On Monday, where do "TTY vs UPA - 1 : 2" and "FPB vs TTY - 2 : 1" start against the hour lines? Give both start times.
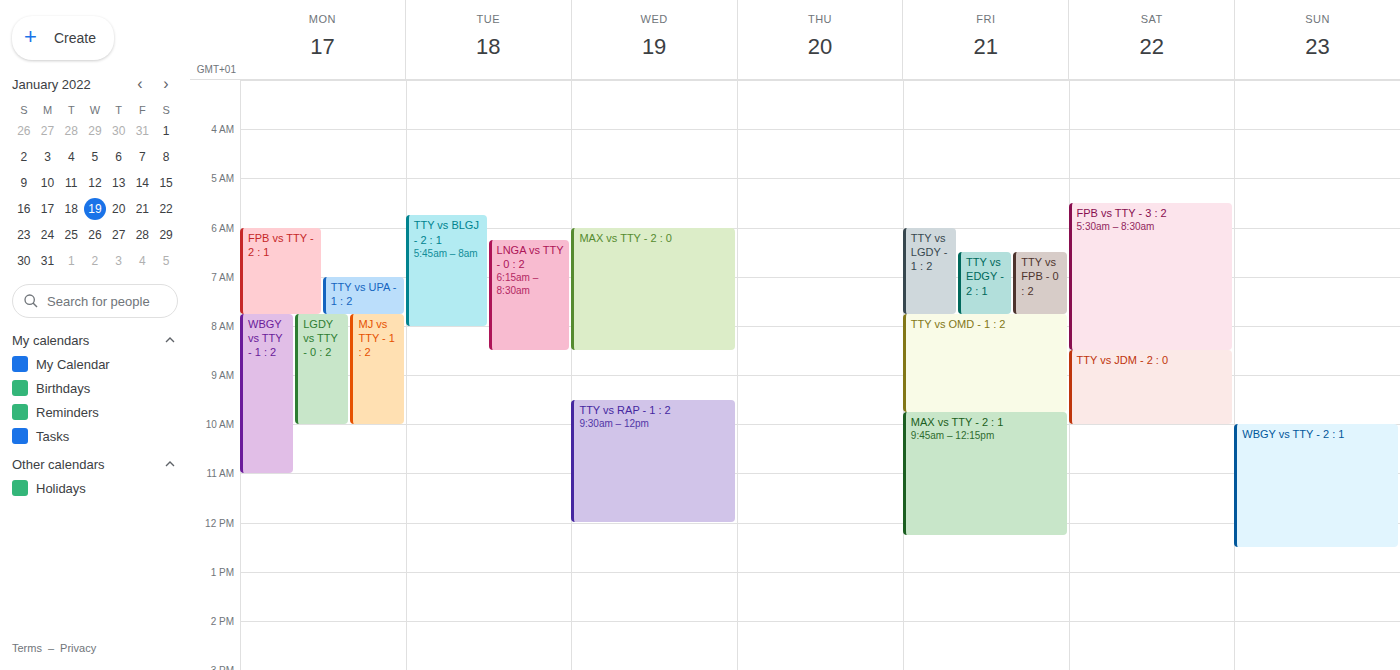
"TTY vs UPA - 1 : 2": 7:00 AM, exactly on the 7 AM line. "FPB vs TTY - 2 : 1": 6:00 AM, exactly on the 6 AM line.